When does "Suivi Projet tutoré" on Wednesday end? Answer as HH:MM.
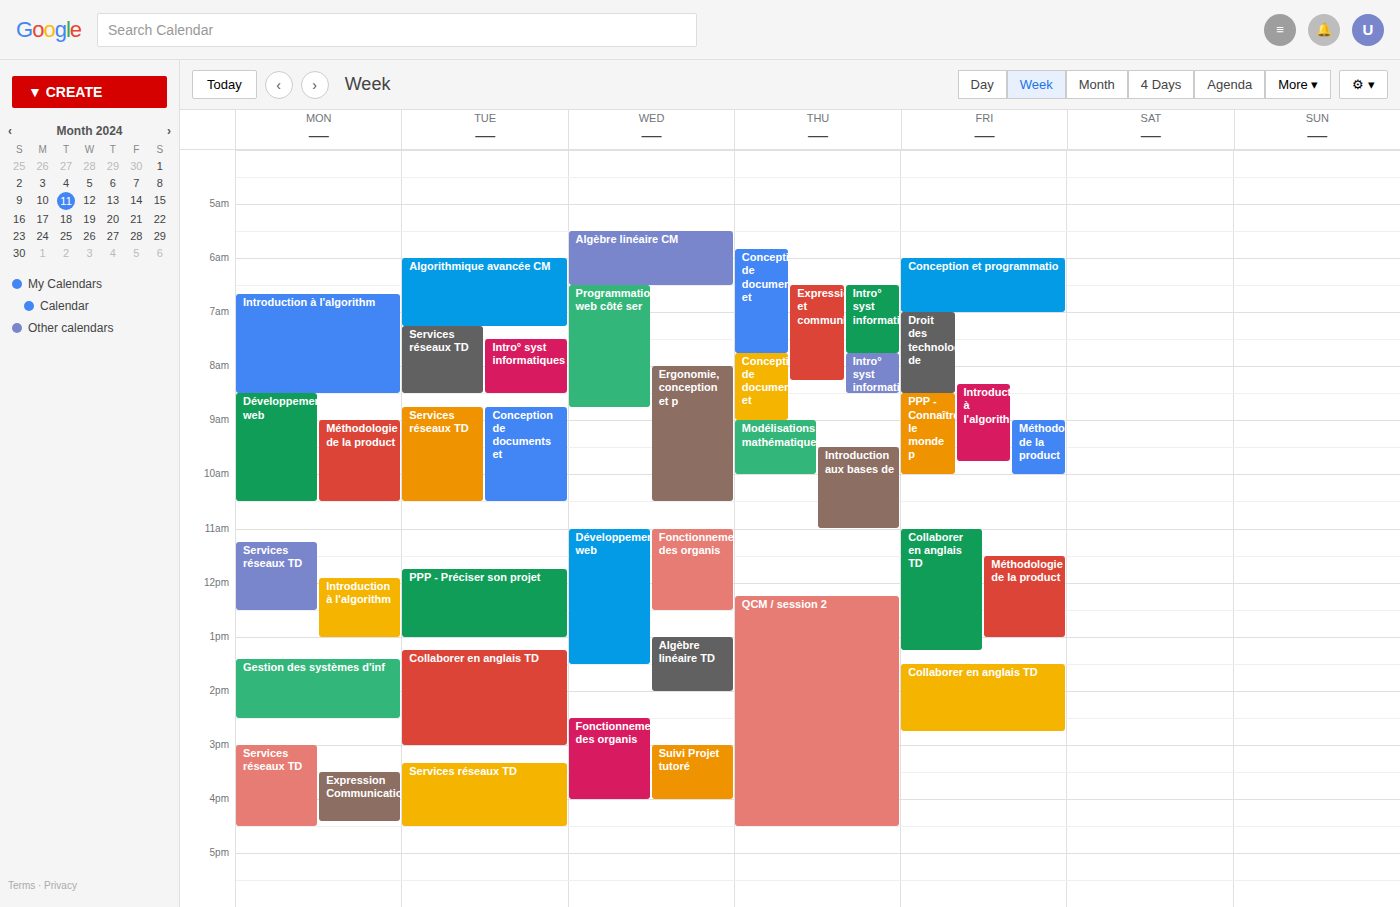
16:00